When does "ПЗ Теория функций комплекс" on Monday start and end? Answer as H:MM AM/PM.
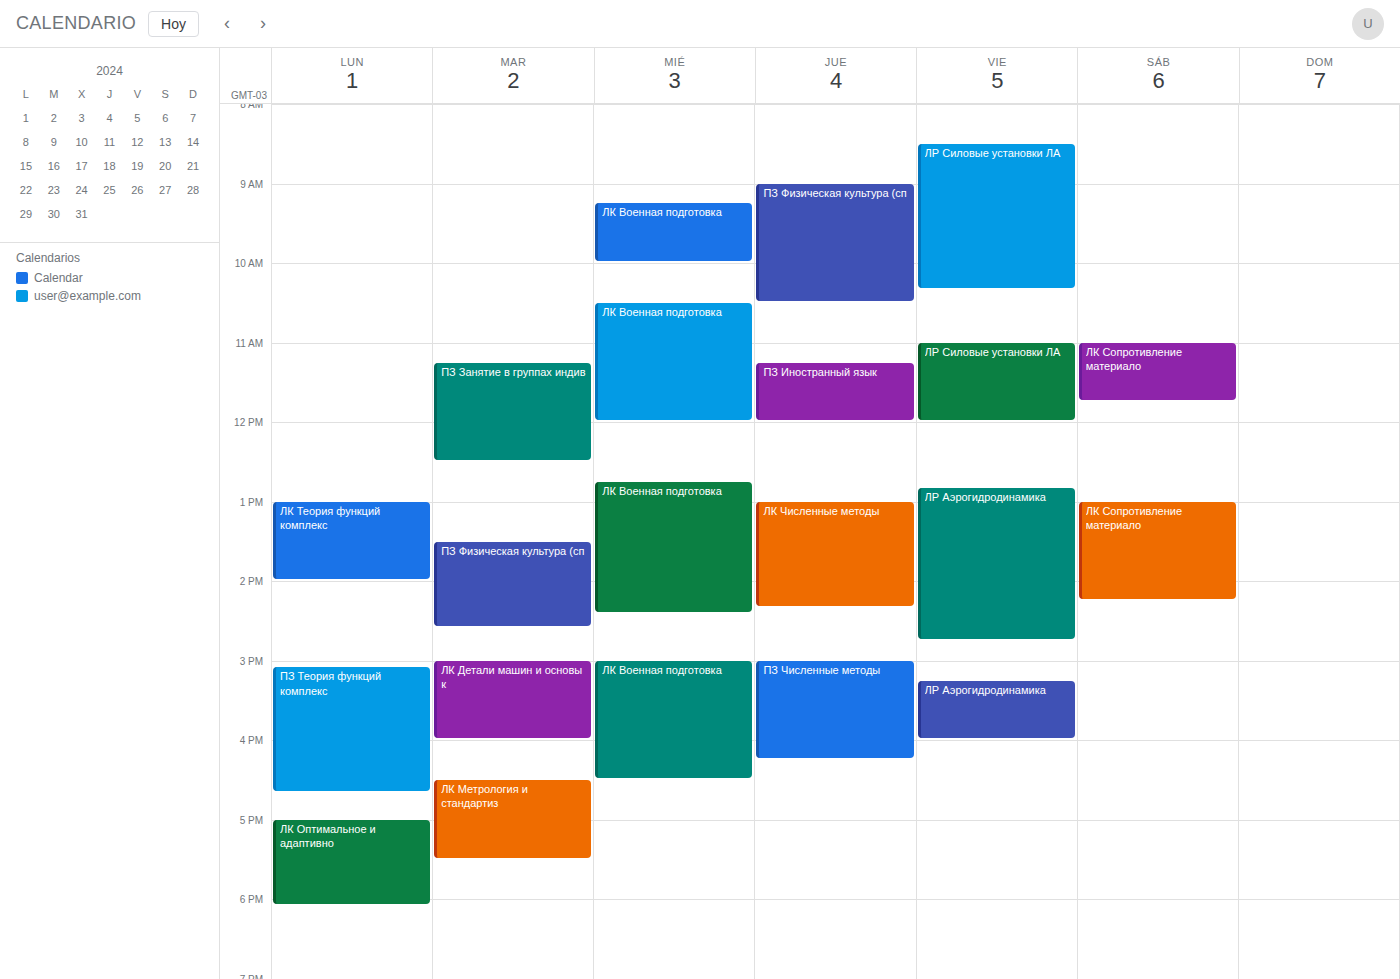
3:05 PM to 4:40 PM